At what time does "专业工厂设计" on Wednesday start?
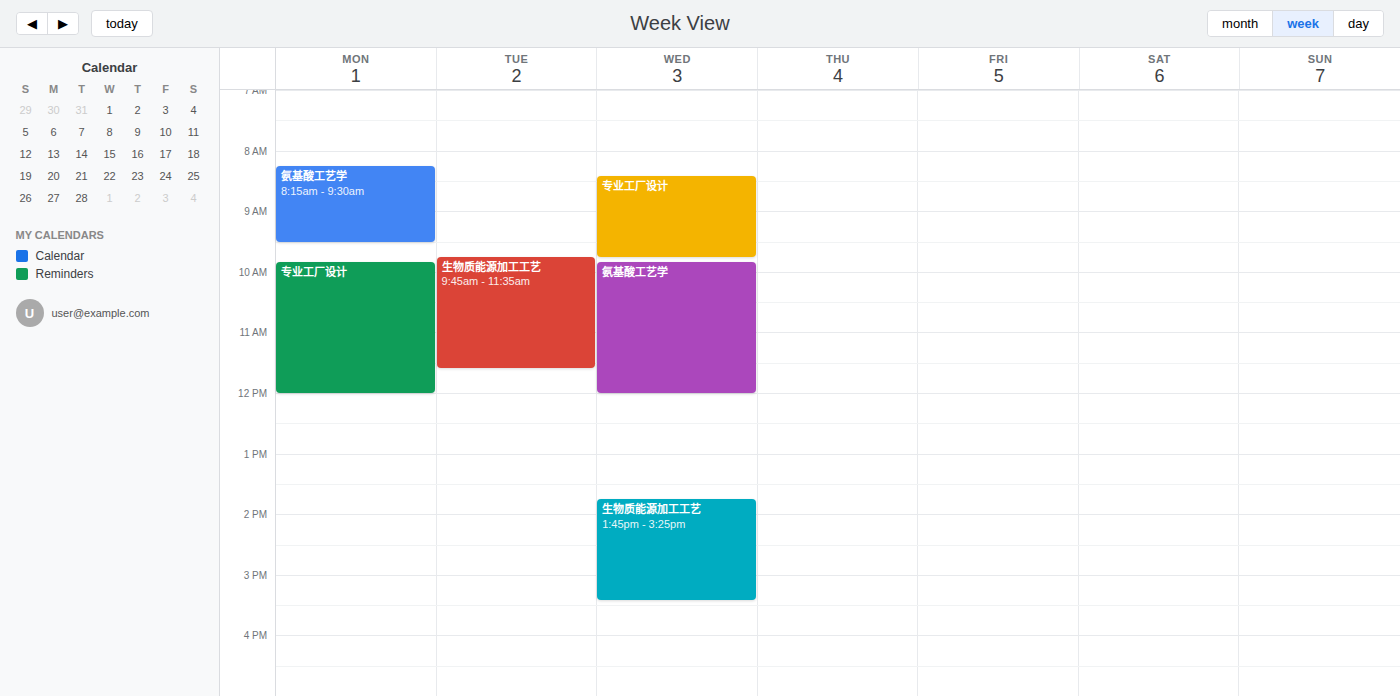
8:25 AM